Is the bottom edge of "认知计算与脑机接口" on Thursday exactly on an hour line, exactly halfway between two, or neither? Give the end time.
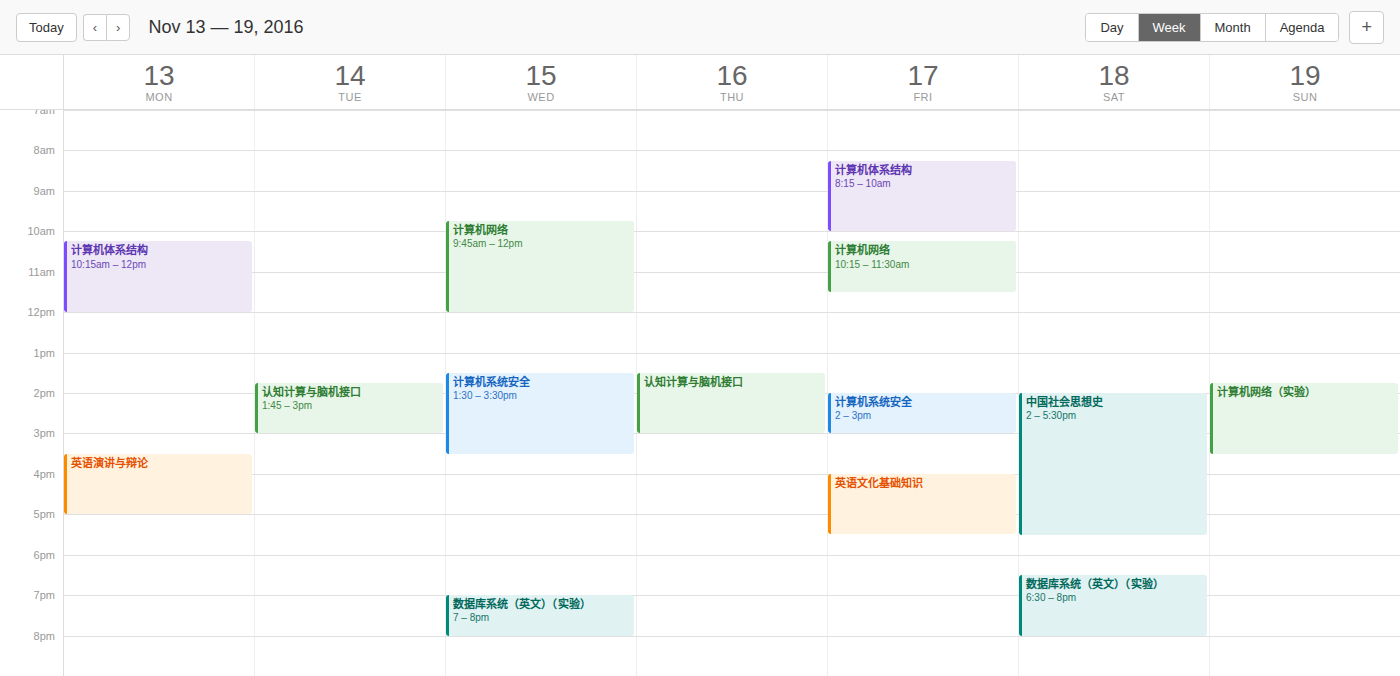
3:00 PM -- exactly on the 3 PM line.